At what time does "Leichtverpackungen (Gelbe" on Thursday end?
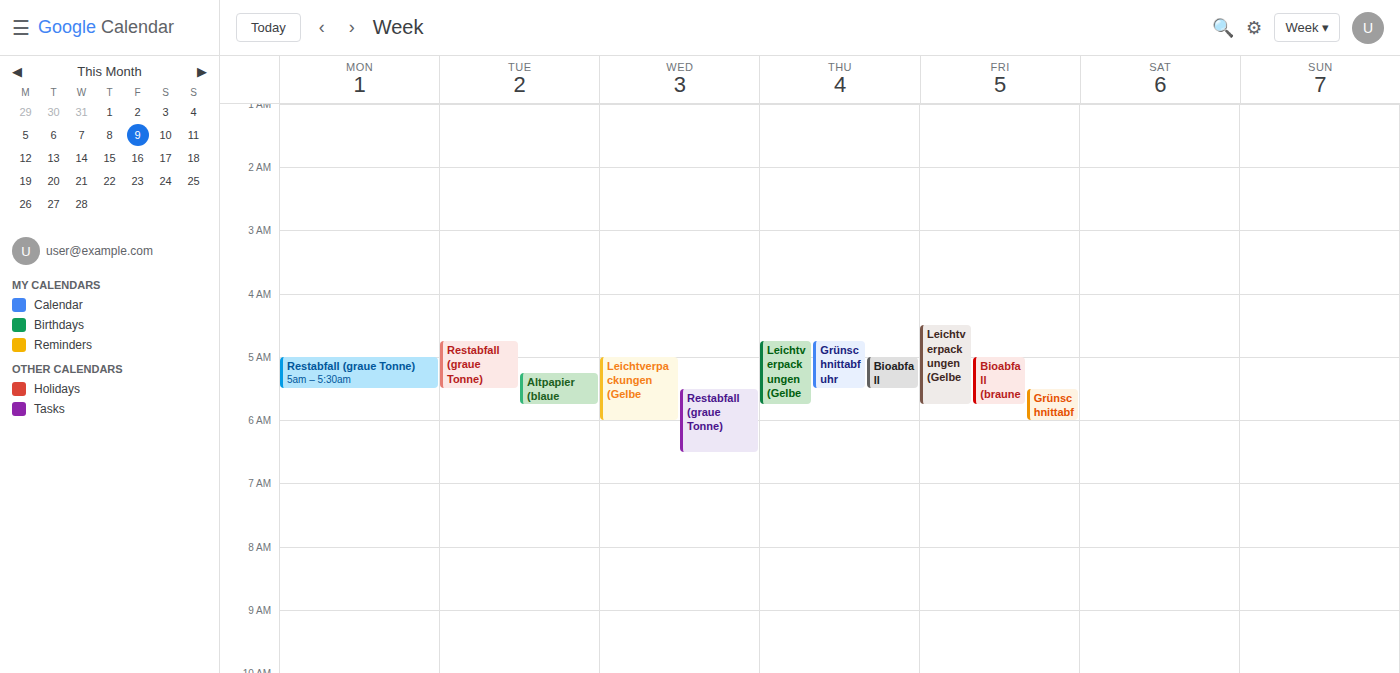
05:45